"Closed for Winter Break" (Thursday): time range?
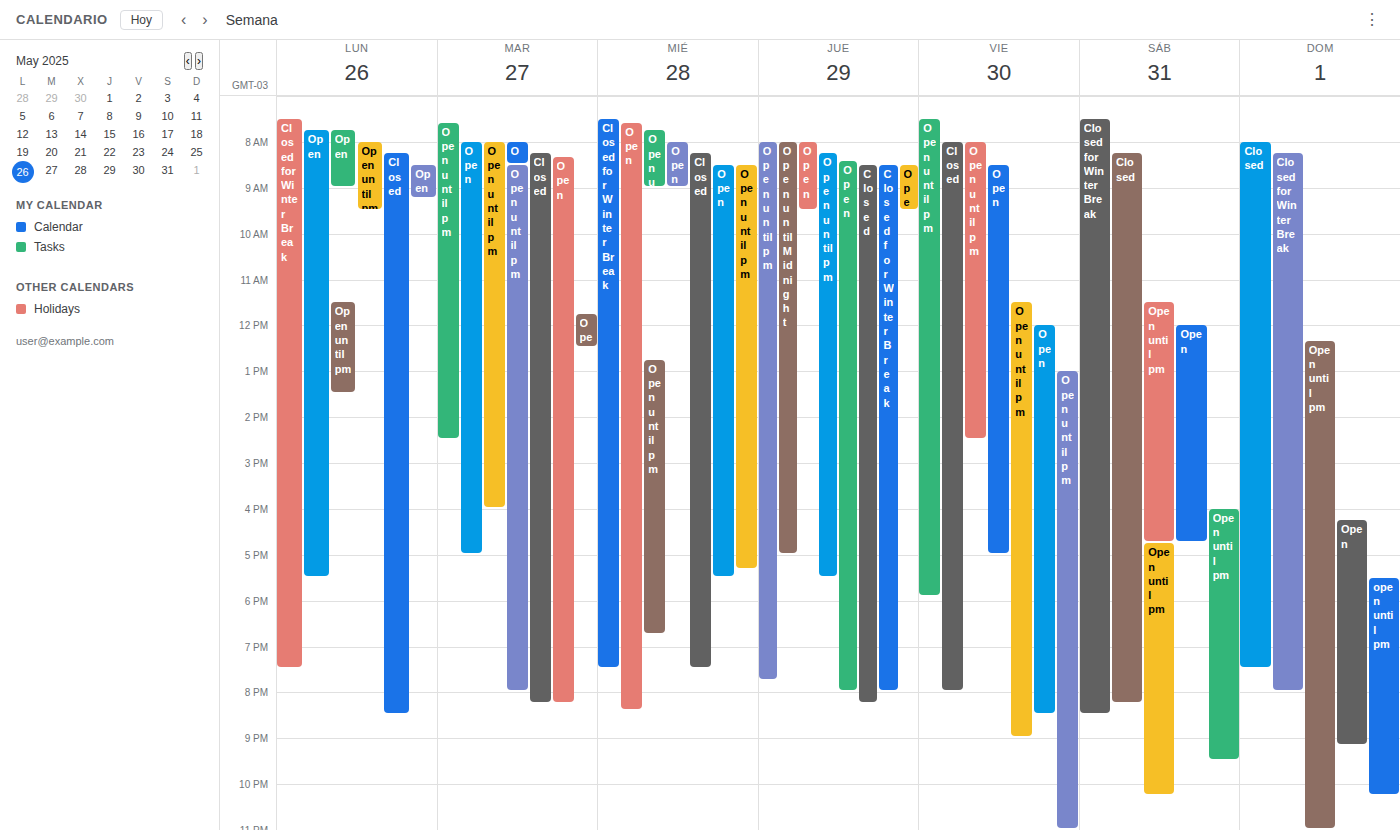
08:30 to 20:00